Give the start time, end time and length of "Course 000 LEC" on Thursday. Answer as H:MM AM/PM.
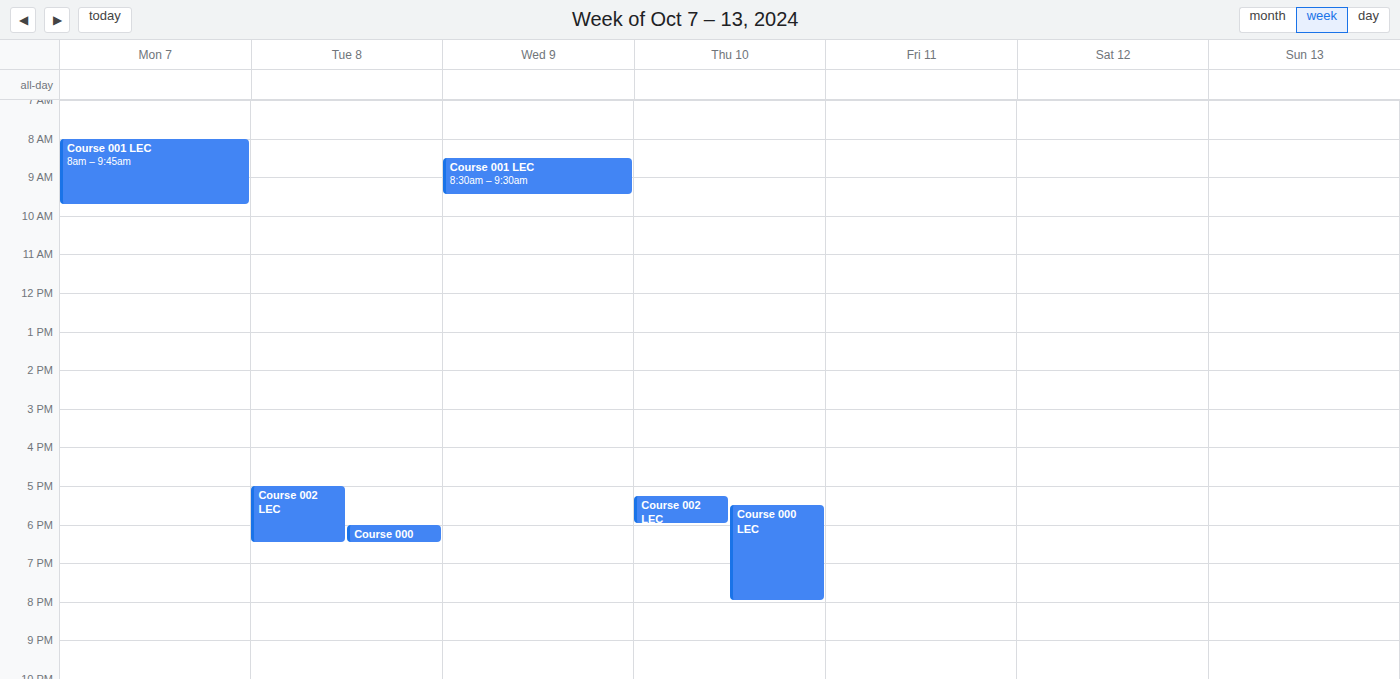
5:30 PM to 8:00 PM, 2 hours 30 minutes